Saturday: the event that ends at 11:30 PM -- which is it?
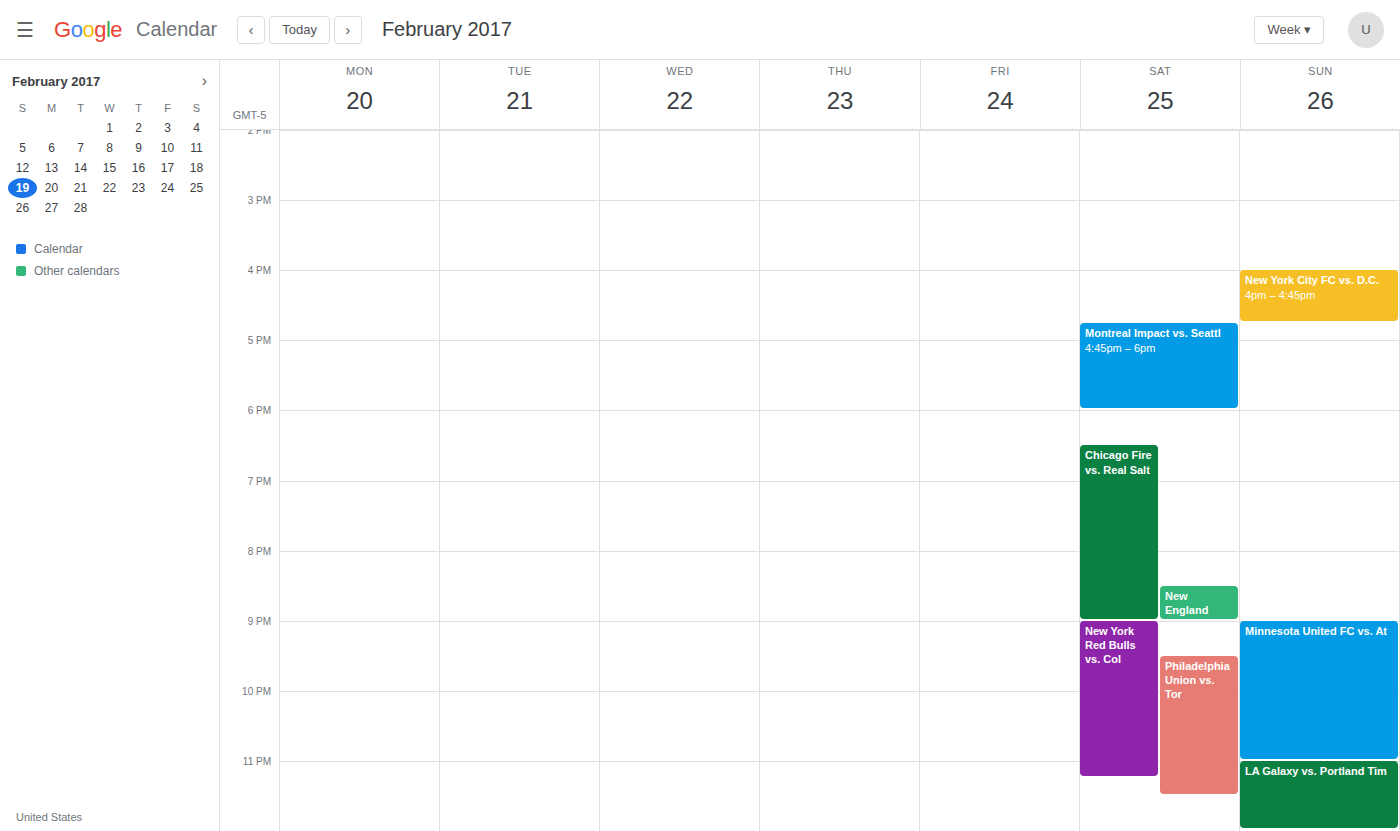
"Philadelphia Union vs. Tor"